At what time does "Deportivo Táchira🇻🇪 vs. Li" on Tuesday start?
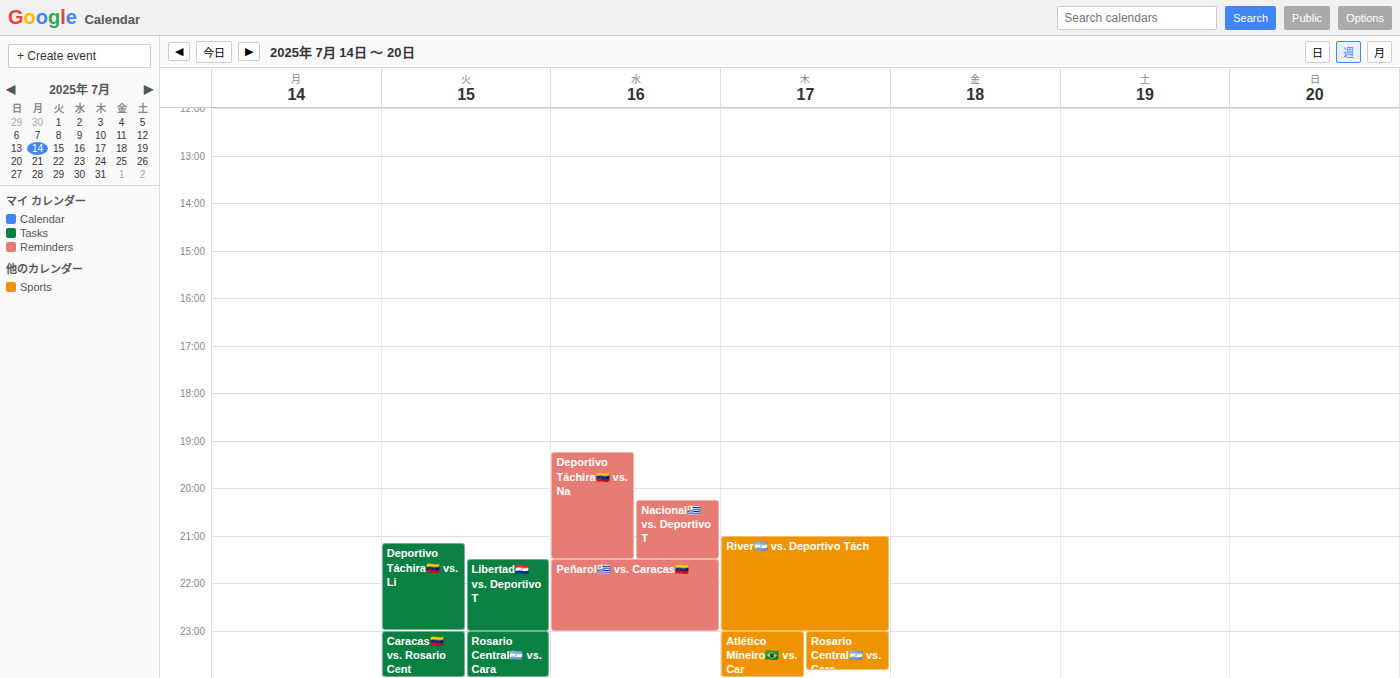
9:10 PM